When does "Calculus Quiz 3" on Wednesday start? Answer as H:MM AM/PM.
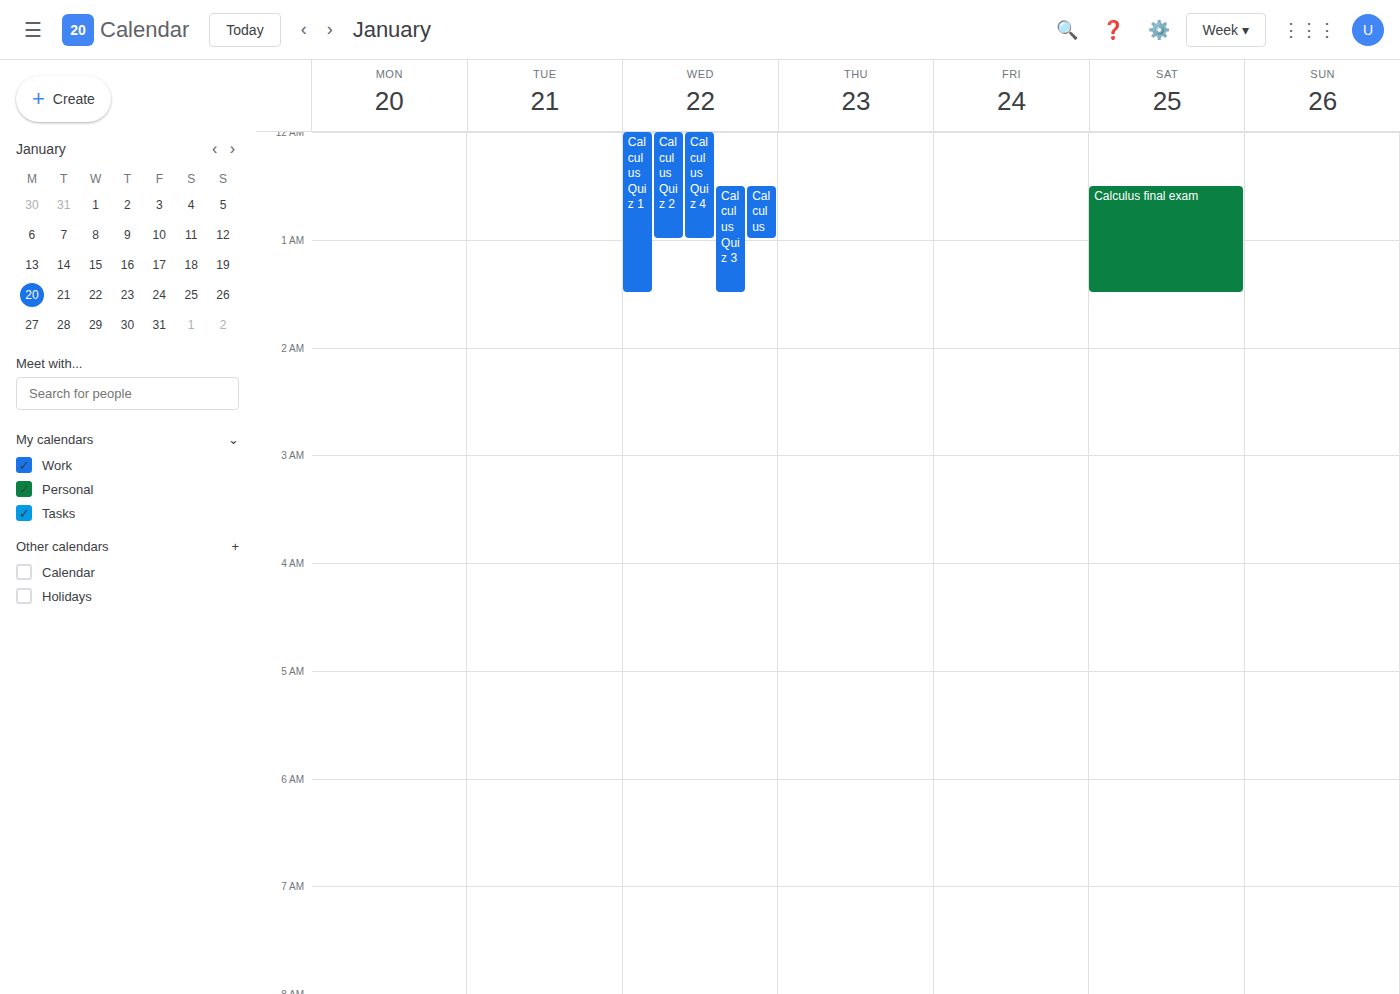
12:30 AM